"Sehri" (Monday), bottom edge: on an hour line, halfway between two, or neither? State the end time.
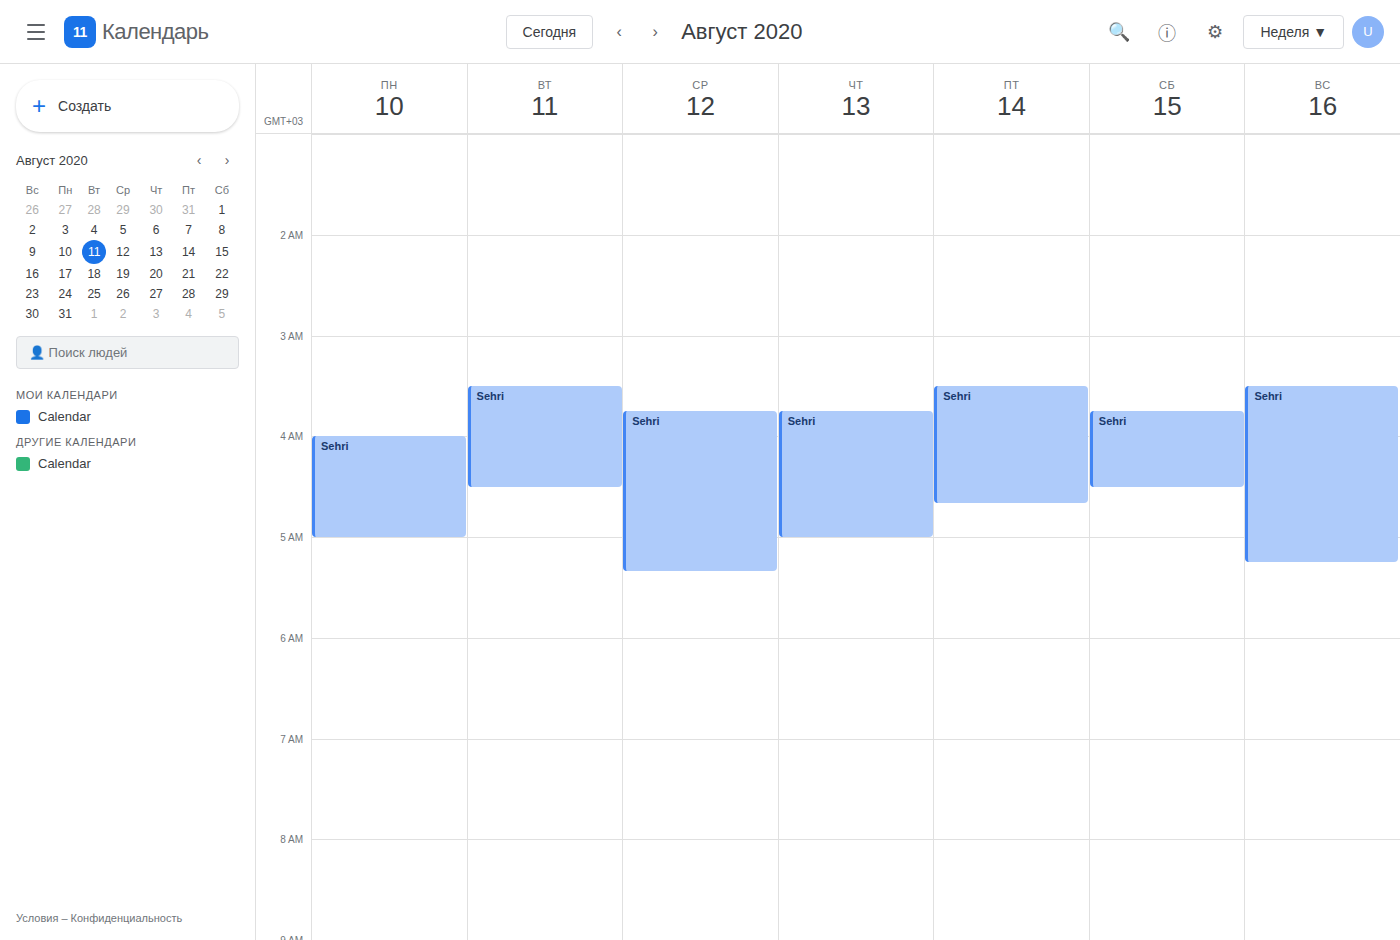
05:00 -- exactly on the 05:00 line.